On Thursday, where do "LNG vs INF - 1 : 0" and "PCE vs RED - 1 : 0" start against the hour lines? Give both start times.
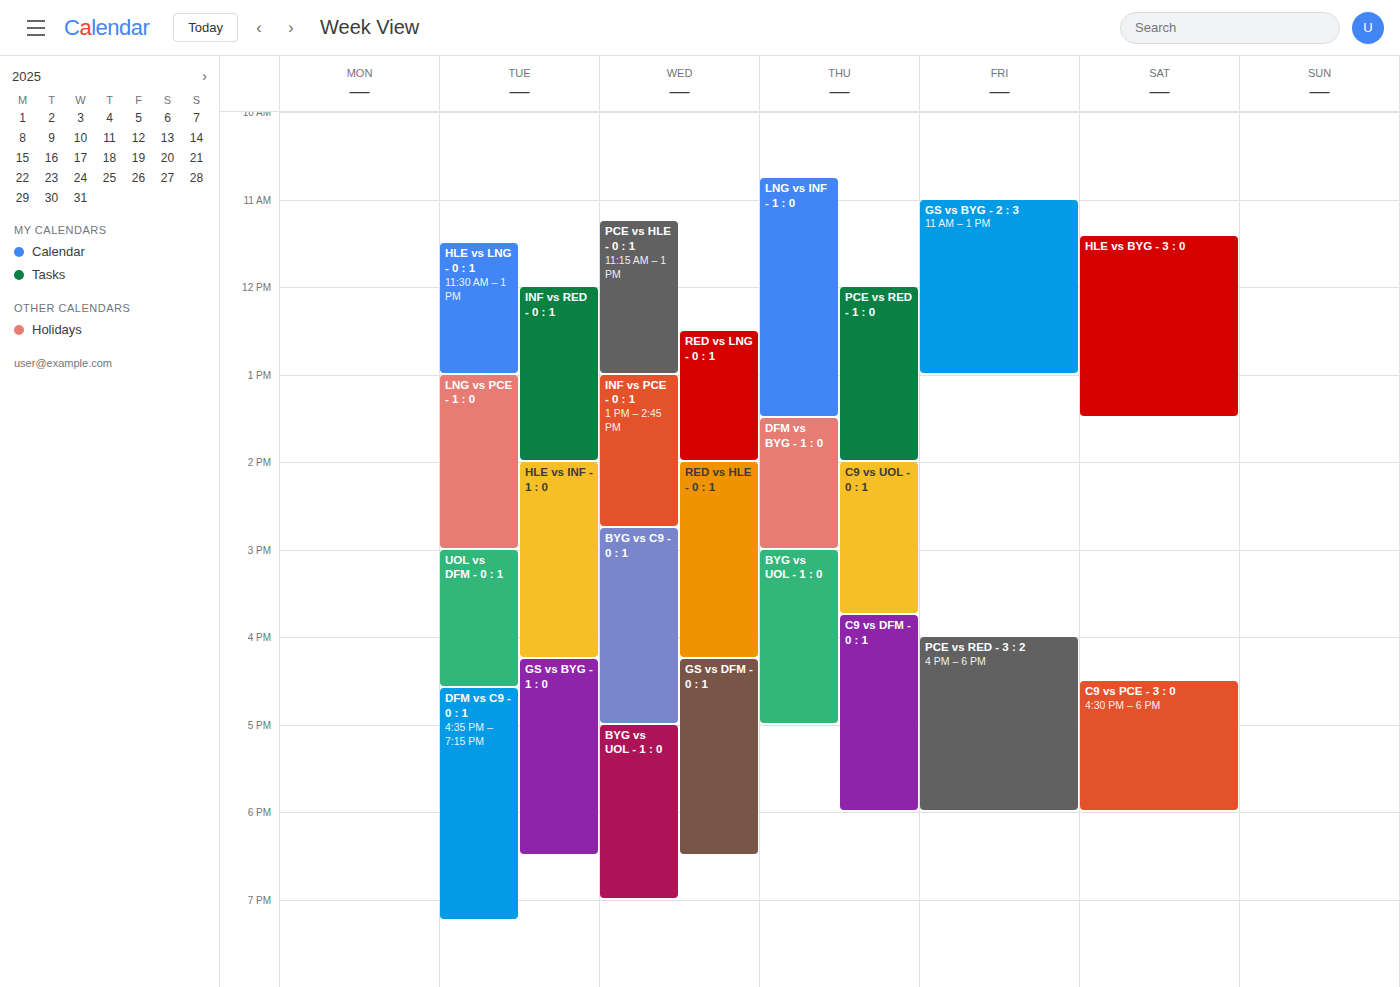
"LNG vs INF - 1 : 0": 10:45, neither: three quarters of the way from the 10:00 line to the 11:00 line. "PCE vs RED - 1 : 0": 12:00, exactly on the 12:00 line.